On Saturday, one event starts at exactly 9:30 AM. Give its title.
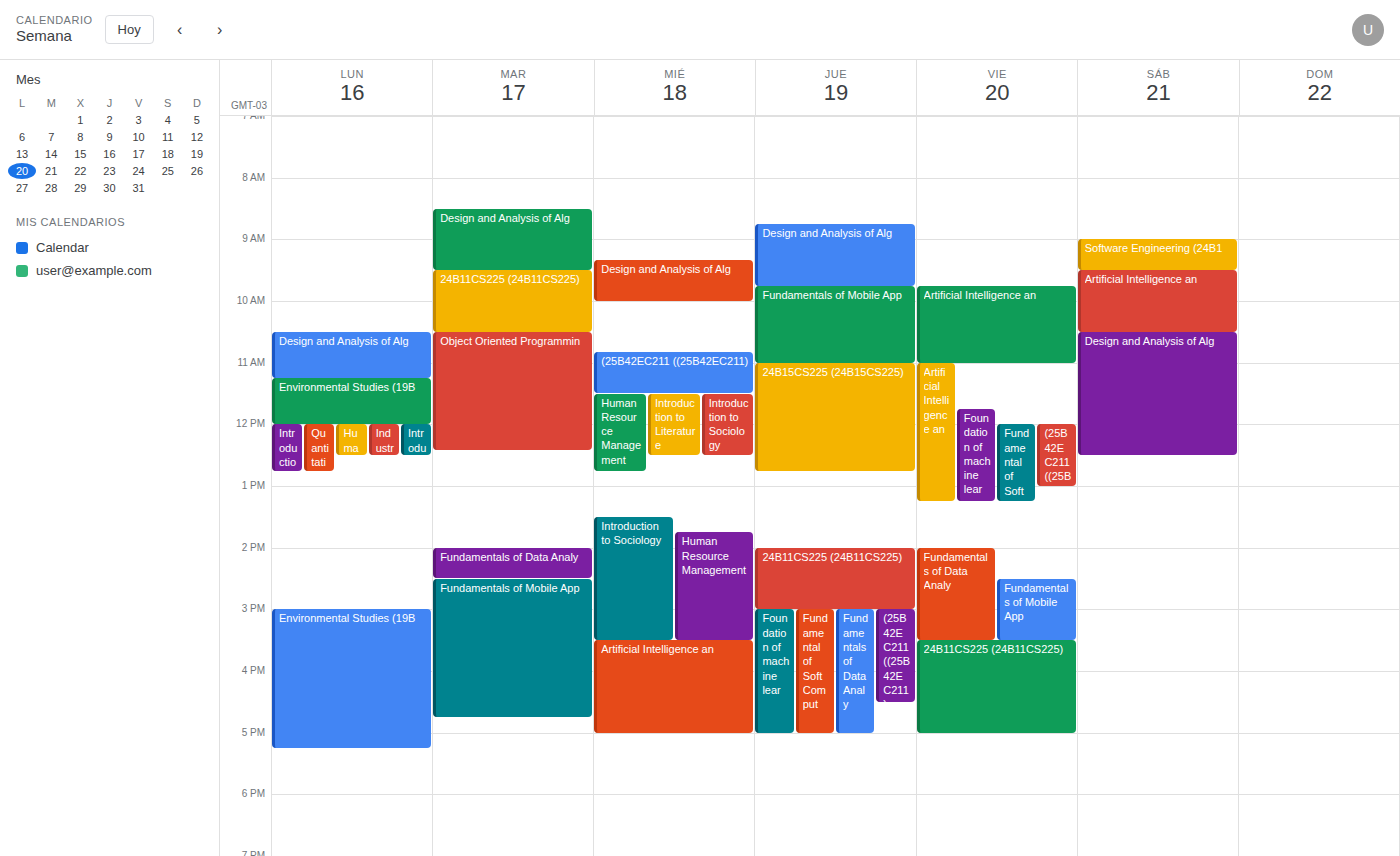
"Artificial Intelligence an"